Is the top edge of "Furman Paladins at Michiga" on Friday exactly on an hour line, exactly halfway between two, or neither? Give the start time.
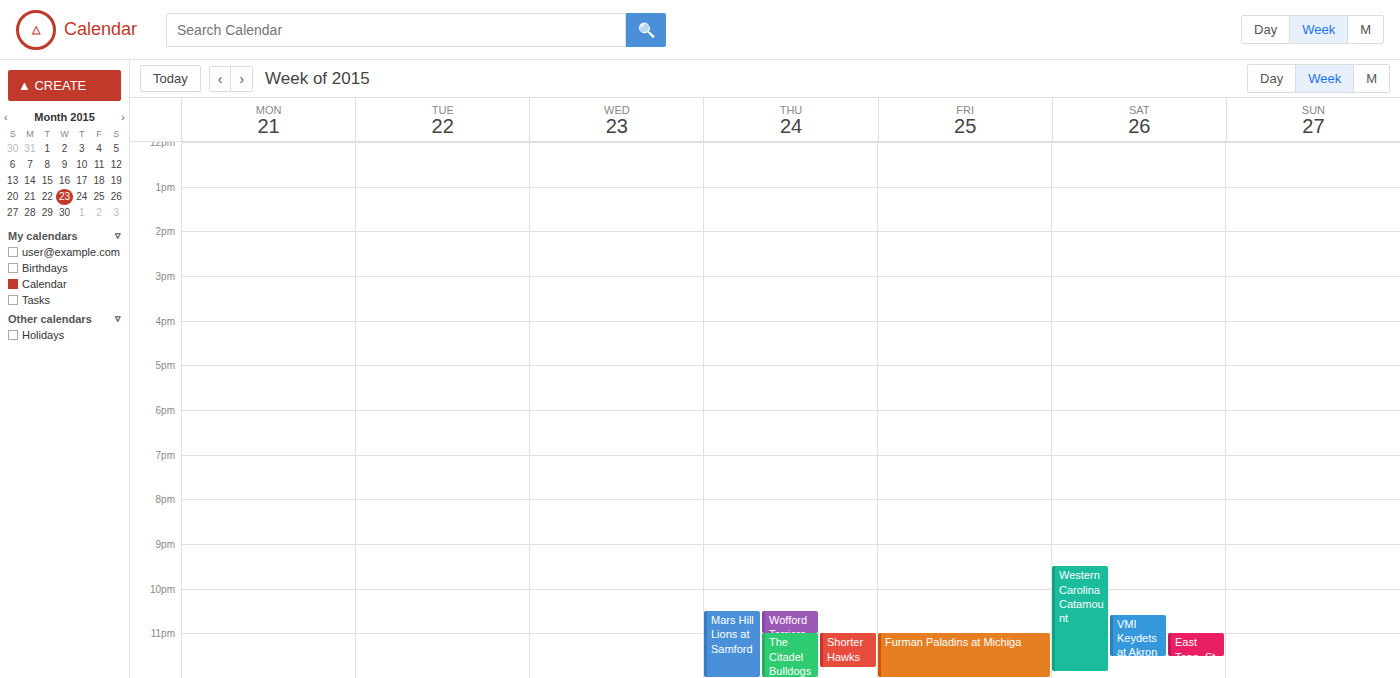
11:00 PM -- exactly on the 11 PM line.